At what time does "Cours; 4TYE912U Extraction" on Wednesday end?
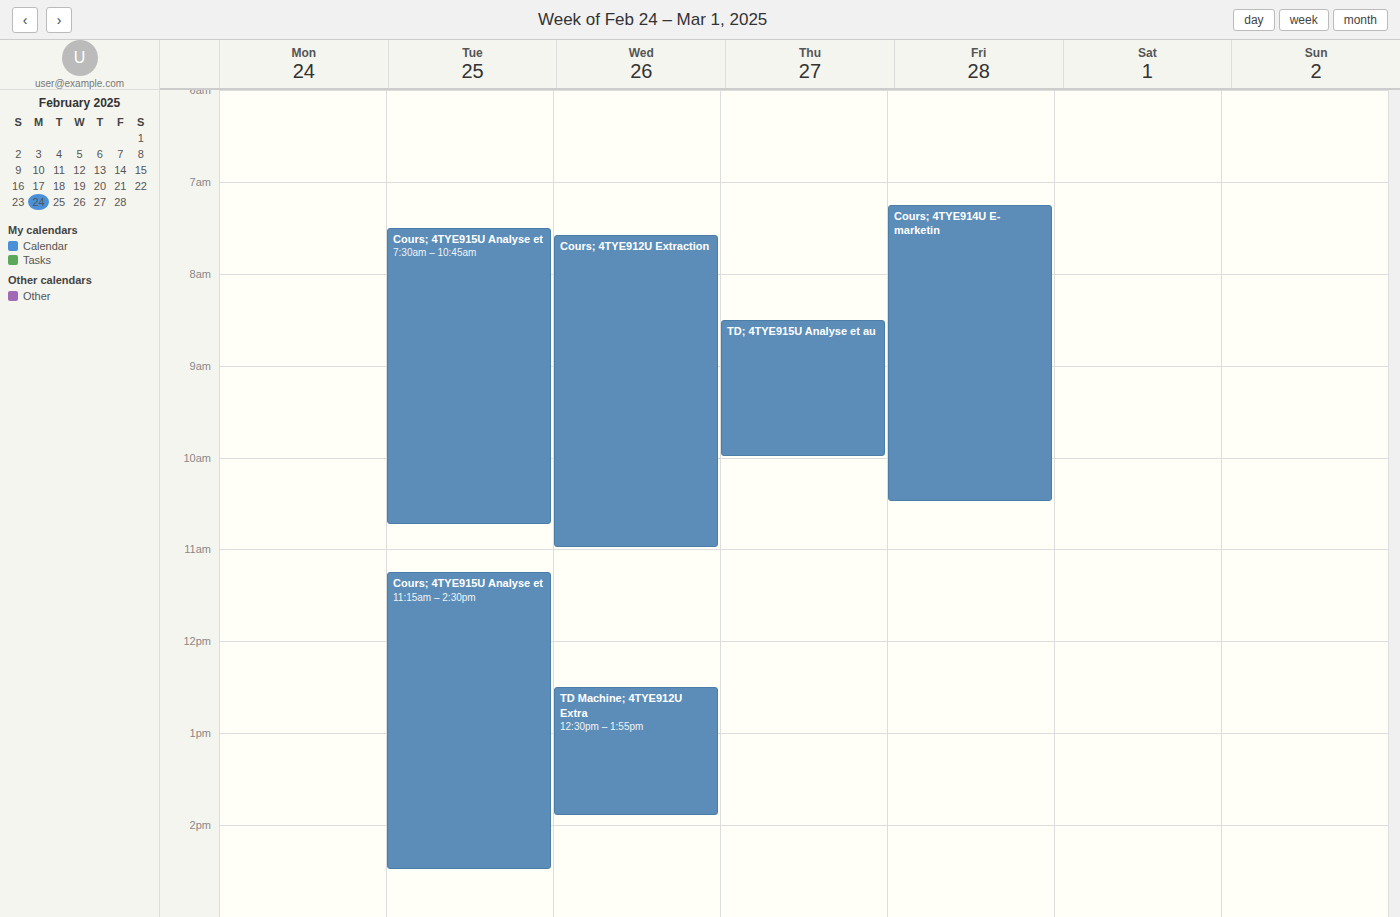
11:00 AM